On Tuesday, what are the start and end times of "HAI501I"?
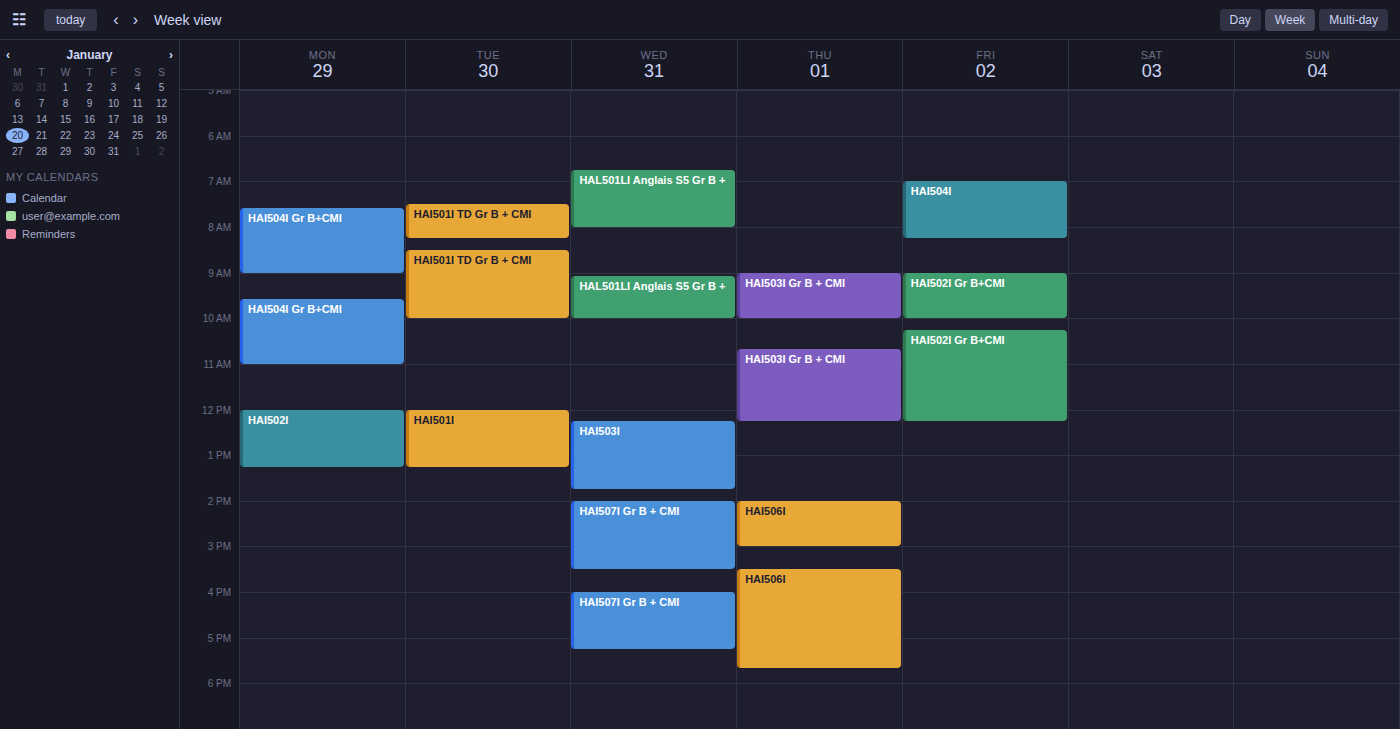
12:00 PM to 1:15 PM